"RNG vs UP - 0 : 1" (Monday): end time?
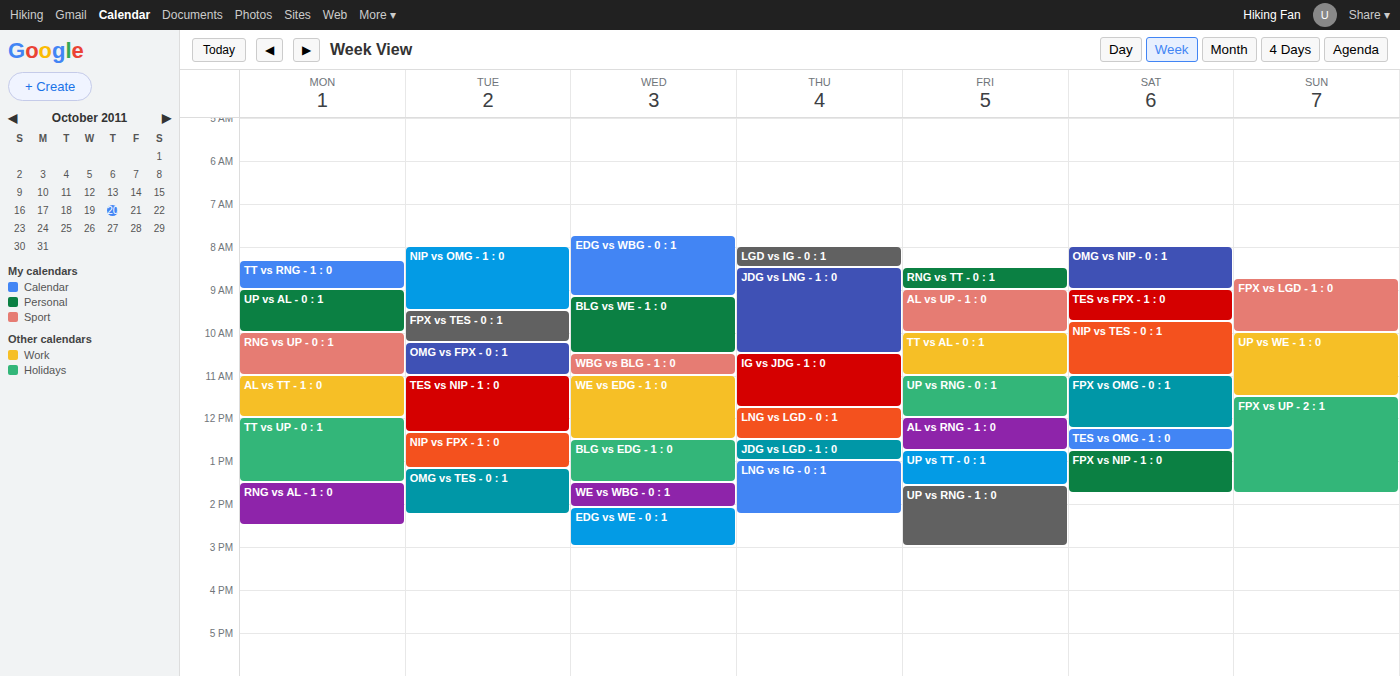
11:00 AM